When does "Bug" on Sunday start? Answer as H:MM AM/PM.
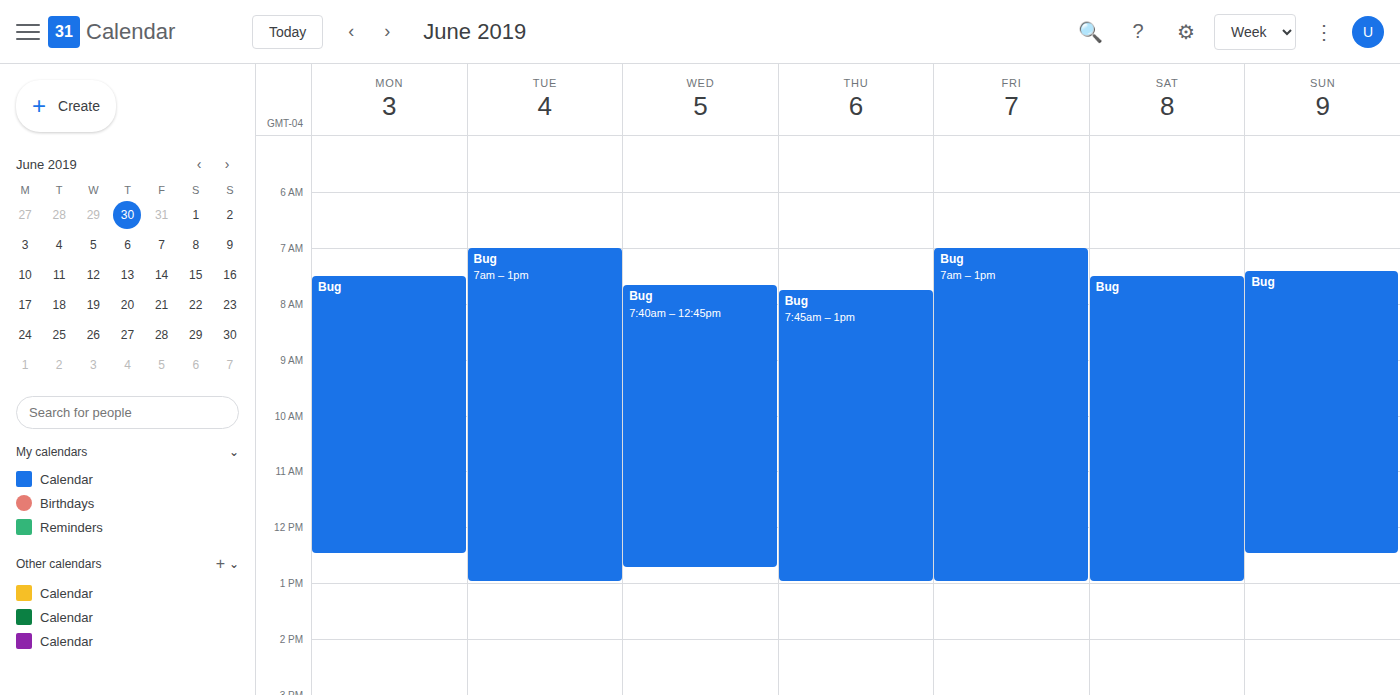
7:25 AM